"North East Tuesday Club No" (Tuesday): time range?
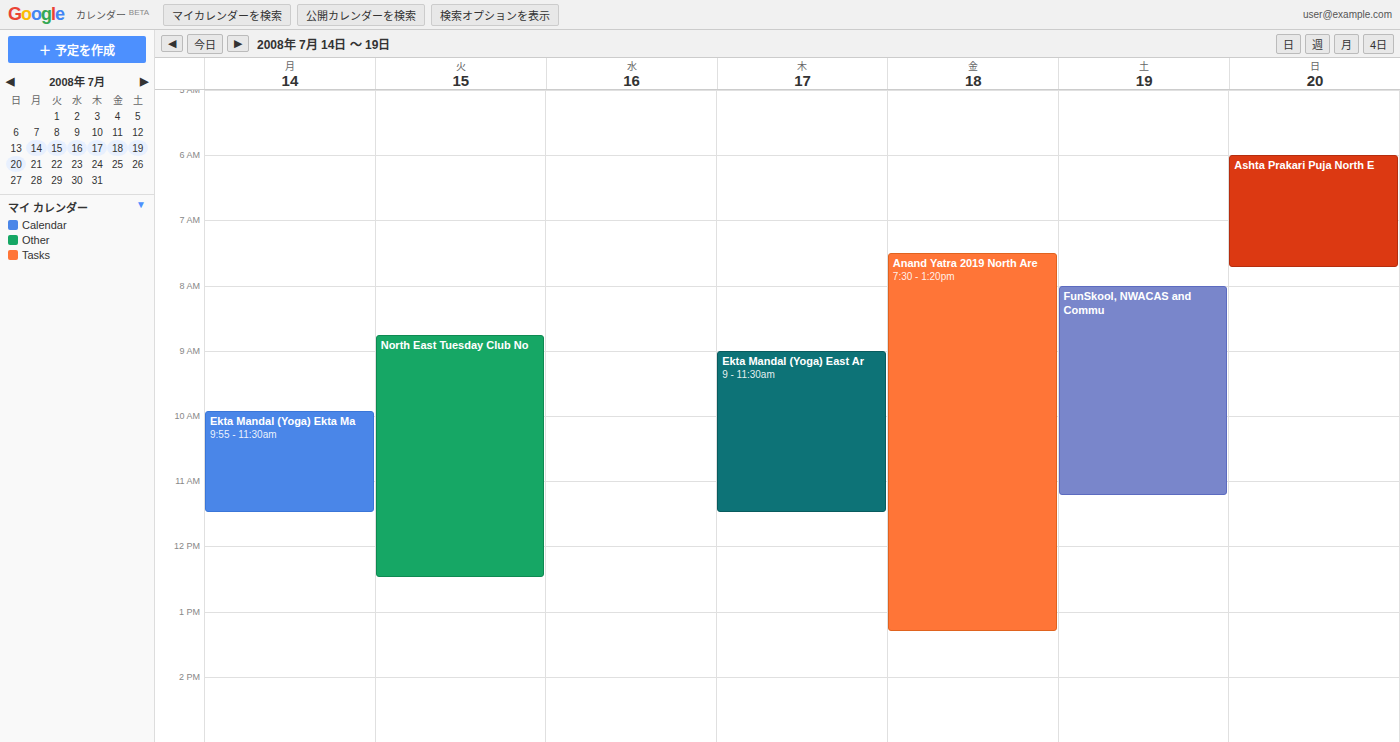
8:45 AM to 12:30 PM